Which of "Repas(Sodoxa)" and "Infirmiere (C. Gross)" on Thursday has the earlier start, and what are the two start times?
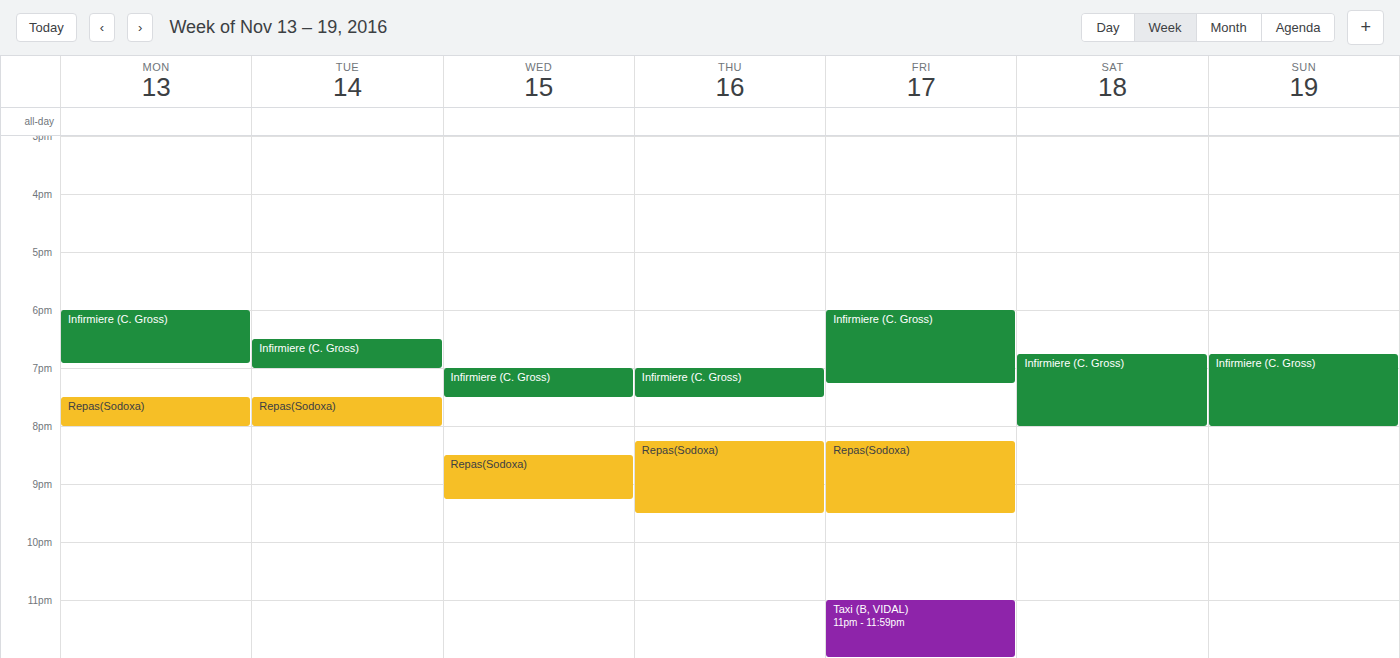
"Infirmiere (C. Gross)" 7:00 PM; "Repas(Sodoxa)" 8:15 PM.